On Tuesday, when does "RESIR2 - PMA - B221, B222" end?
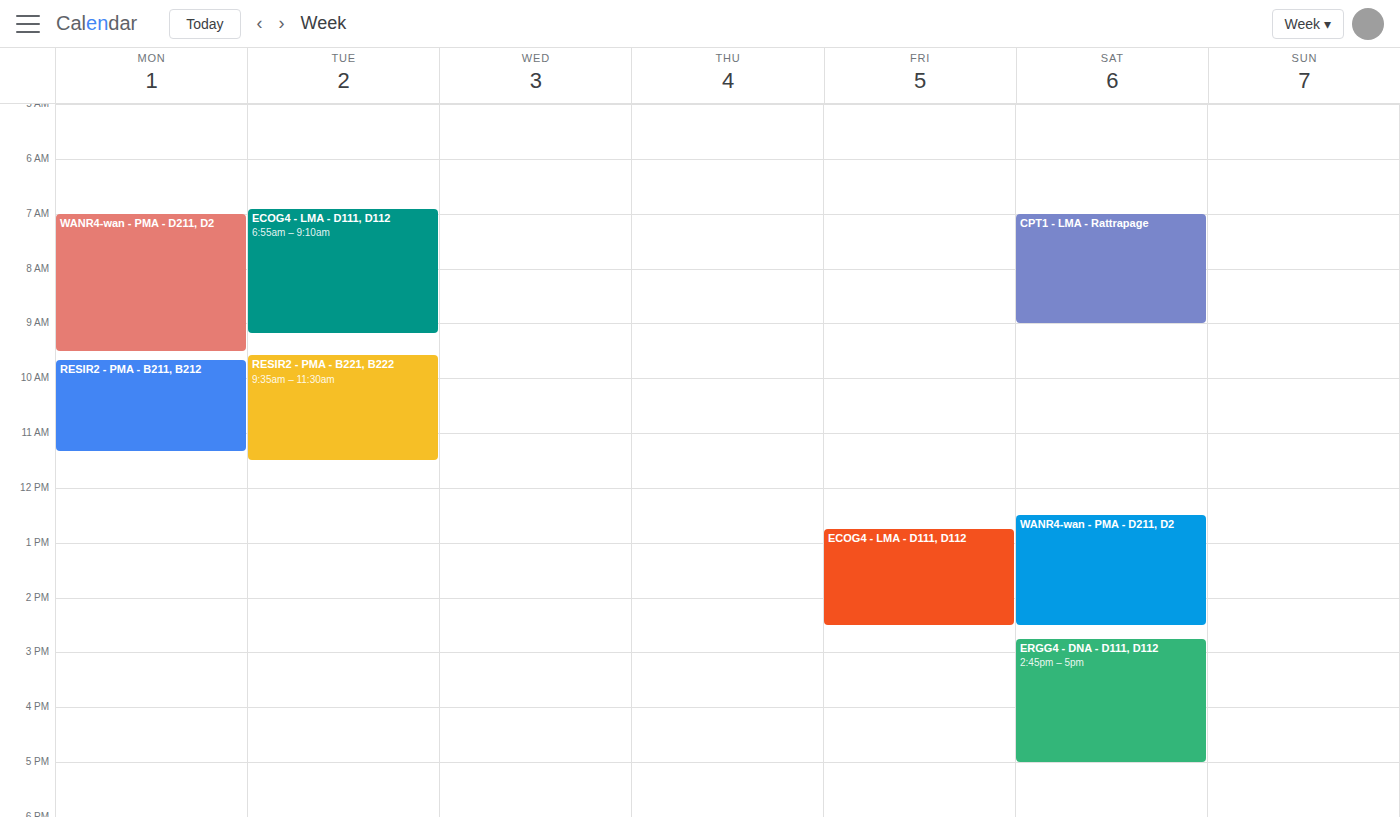
11:30 AM